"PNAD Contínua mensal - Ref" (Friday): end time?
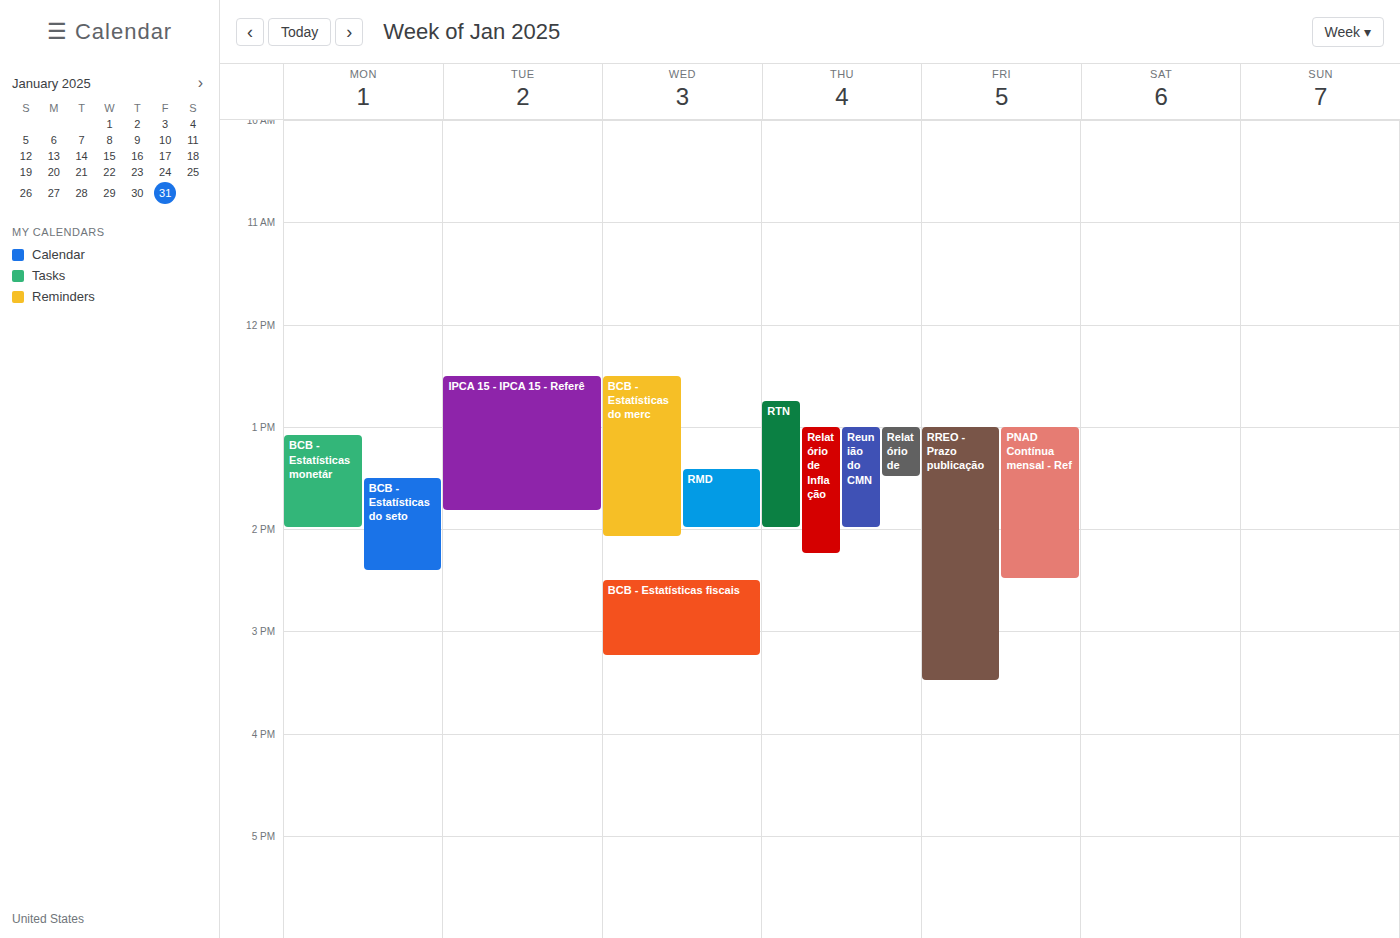
2:30 PM